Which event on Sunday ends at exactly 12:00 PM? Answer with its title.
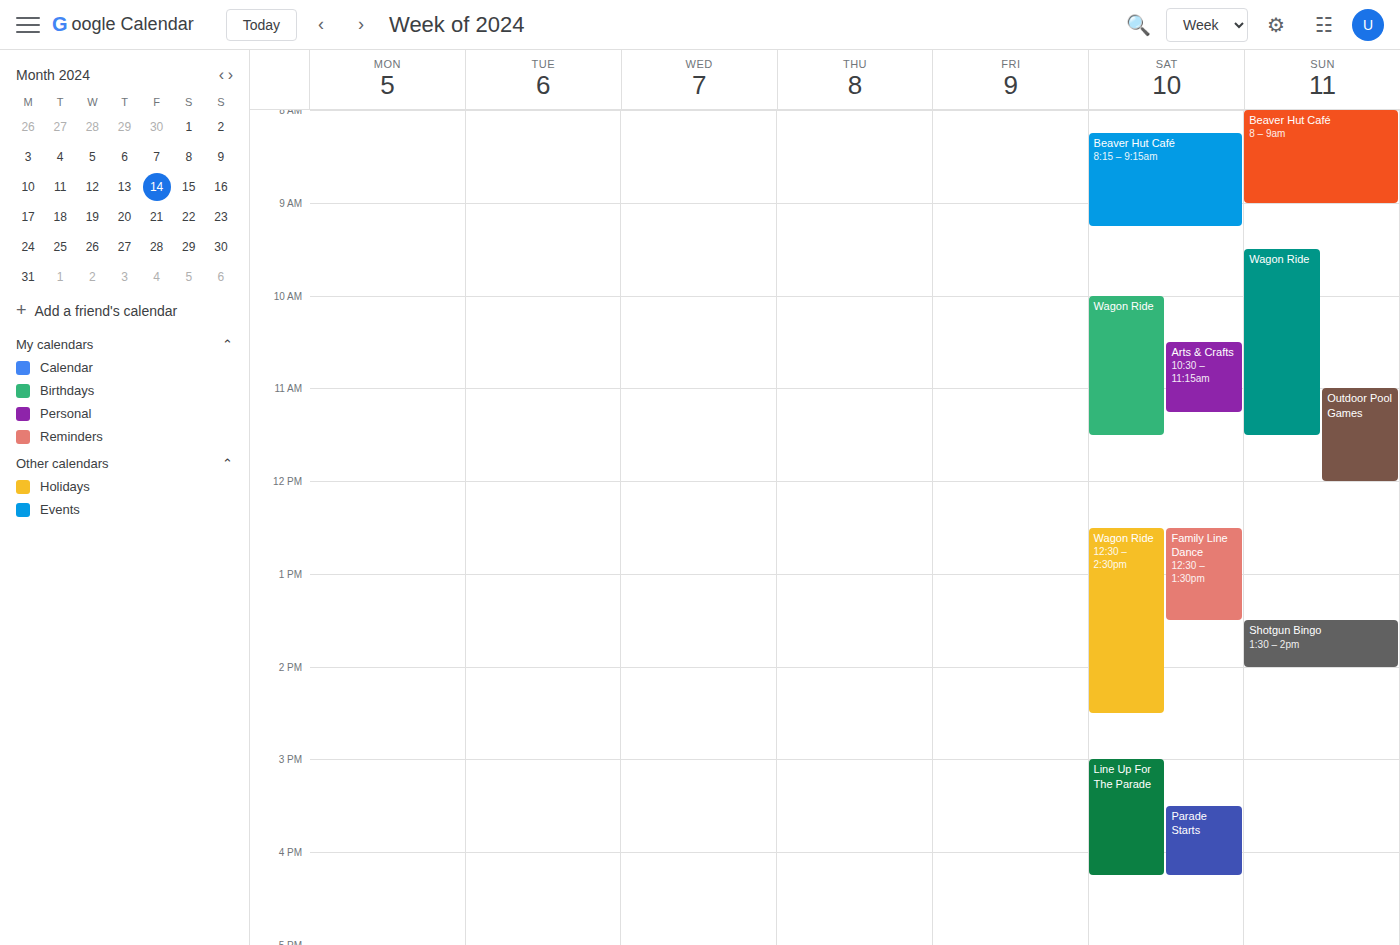
"Outdoor Pool Games"